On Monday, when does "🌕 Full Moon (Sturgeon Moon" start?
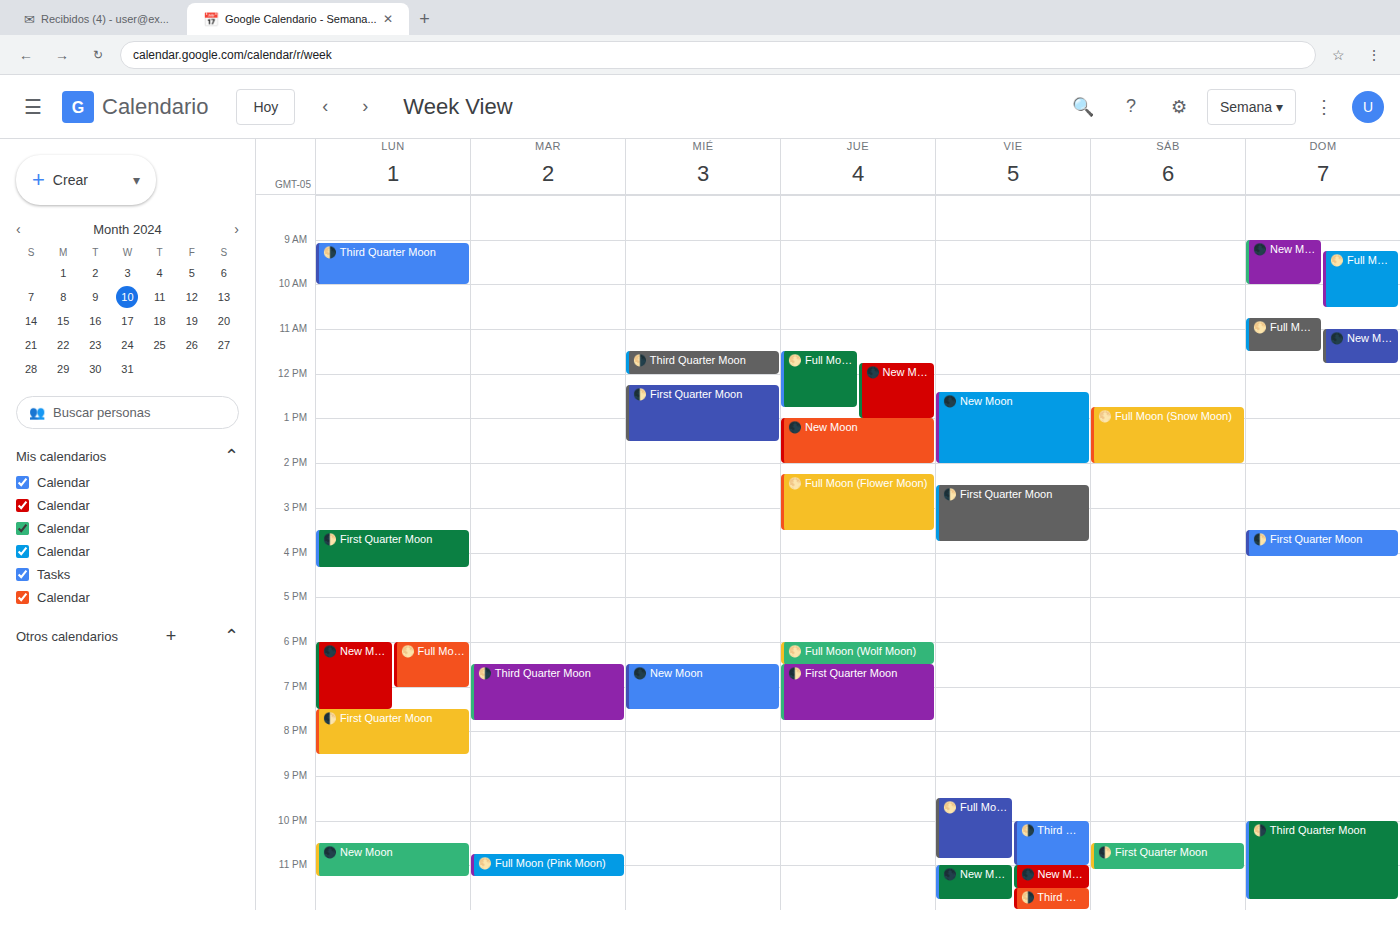
6:00 PM